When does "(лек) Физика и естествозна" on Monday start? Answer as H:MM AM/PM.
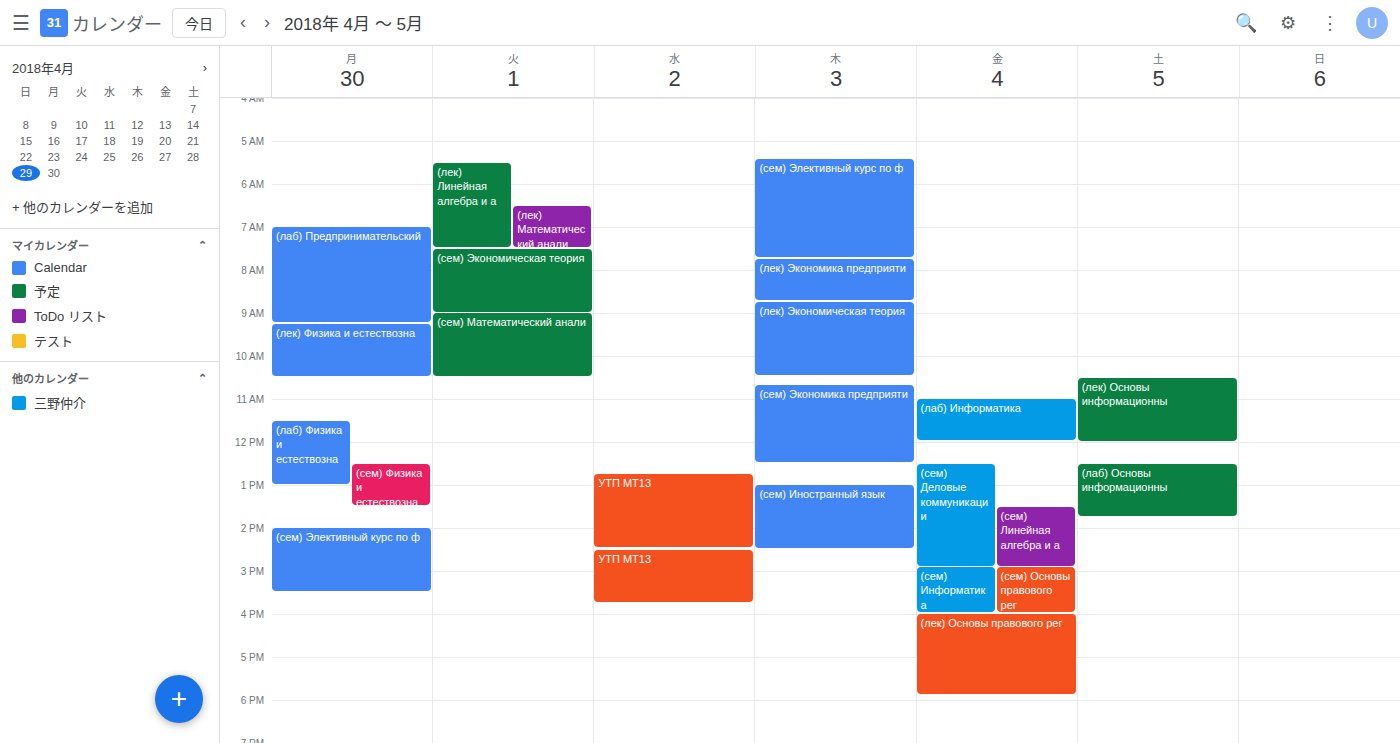
9:15 AM